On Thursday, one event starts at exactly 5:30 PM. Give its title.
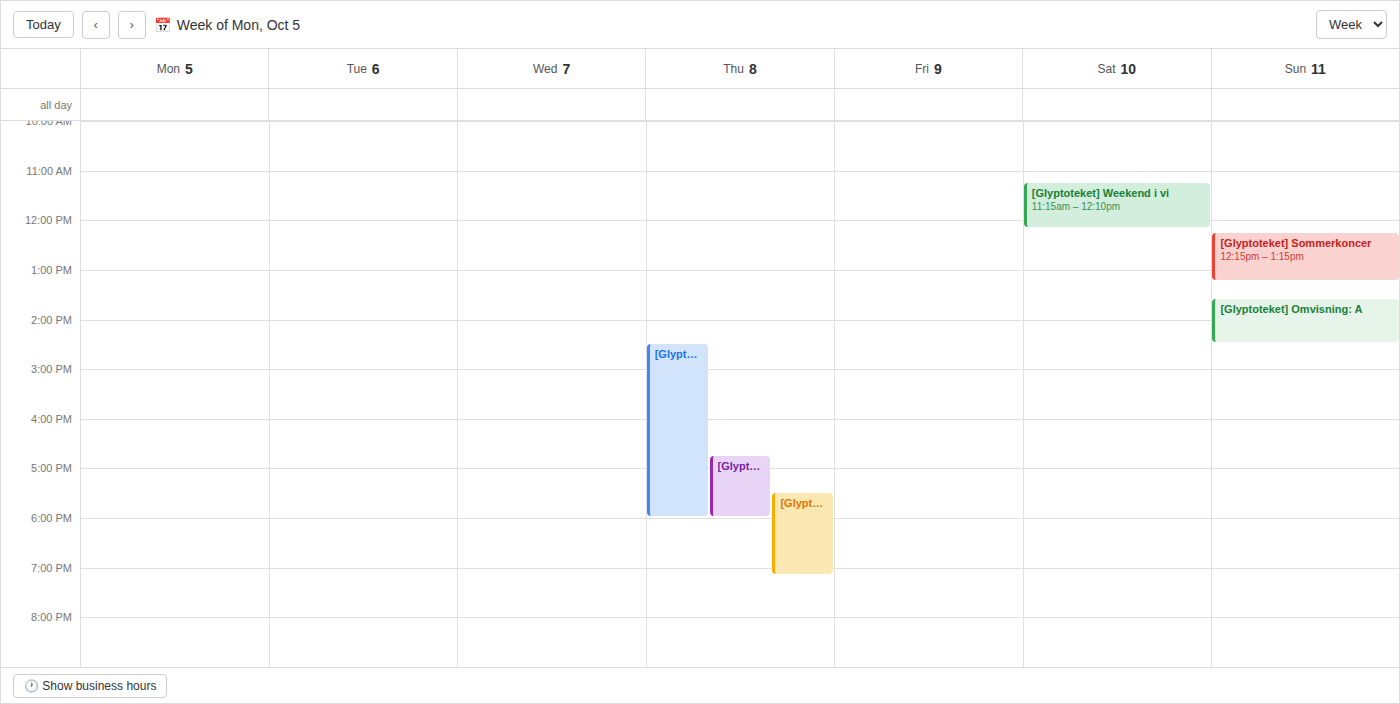
"[Glyptoteket] Kunst og cen"